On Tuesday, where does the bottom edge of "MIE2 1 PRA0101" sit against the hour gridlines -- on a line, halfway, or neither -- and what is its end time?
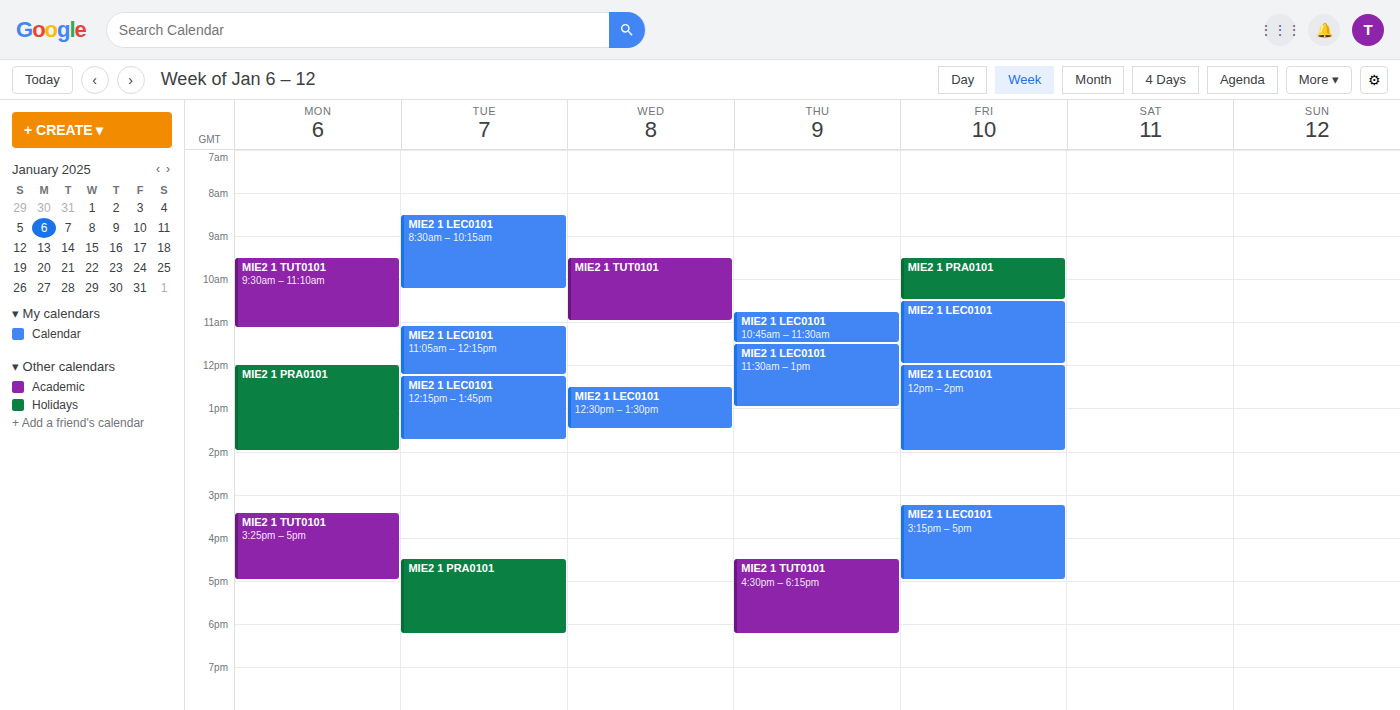
6:15 PM -- neither: a quarter of the way from the 6 PM line to the 7 PM line.